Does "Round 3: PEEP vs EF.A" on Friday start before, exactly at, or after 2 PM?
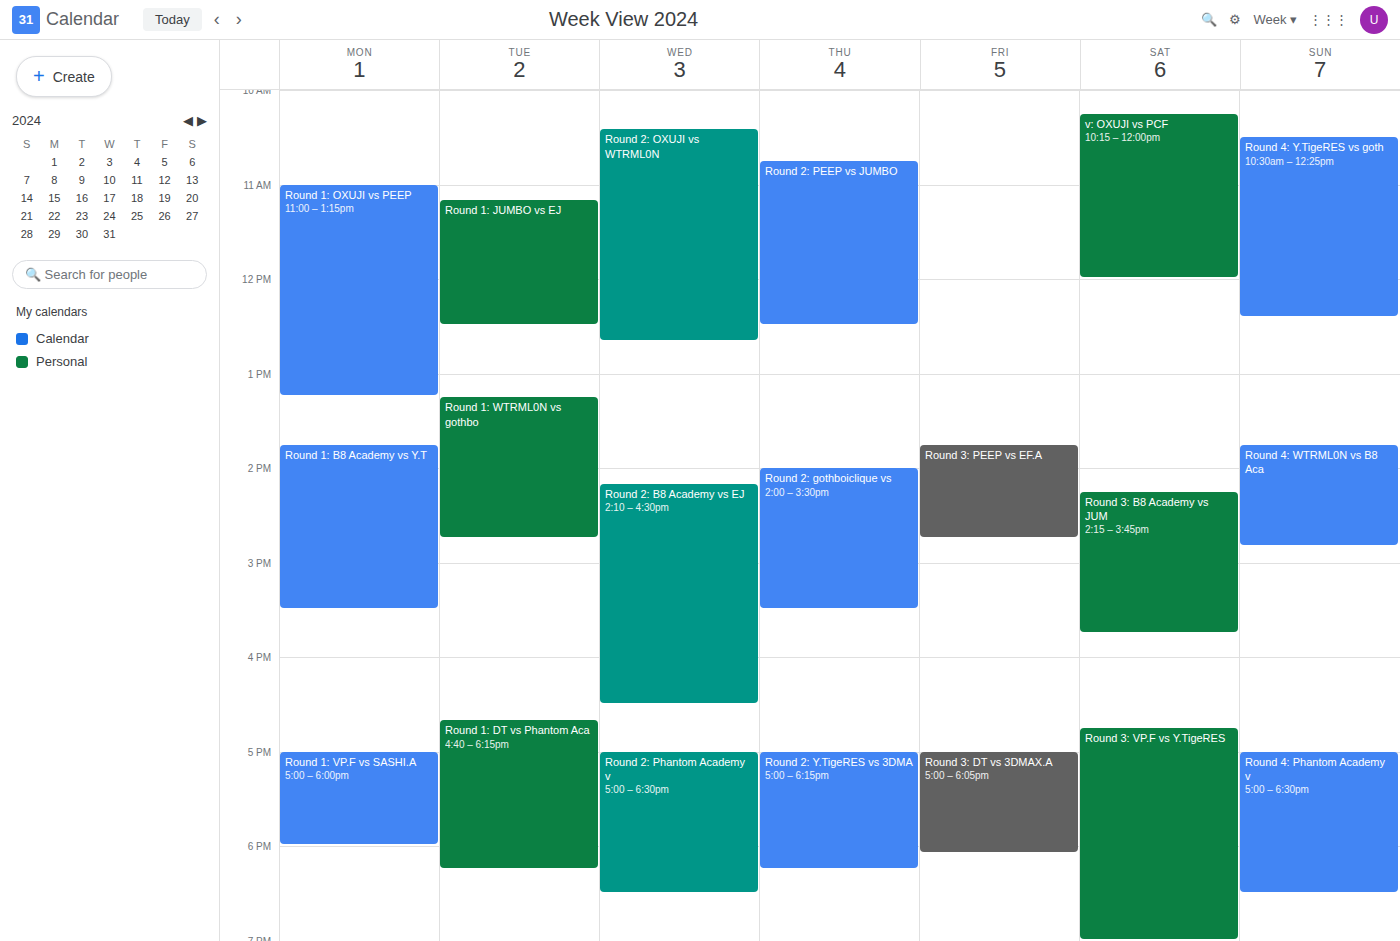
1:45 PM -- before 2 PM, 15 minutes above the 2 PM line.